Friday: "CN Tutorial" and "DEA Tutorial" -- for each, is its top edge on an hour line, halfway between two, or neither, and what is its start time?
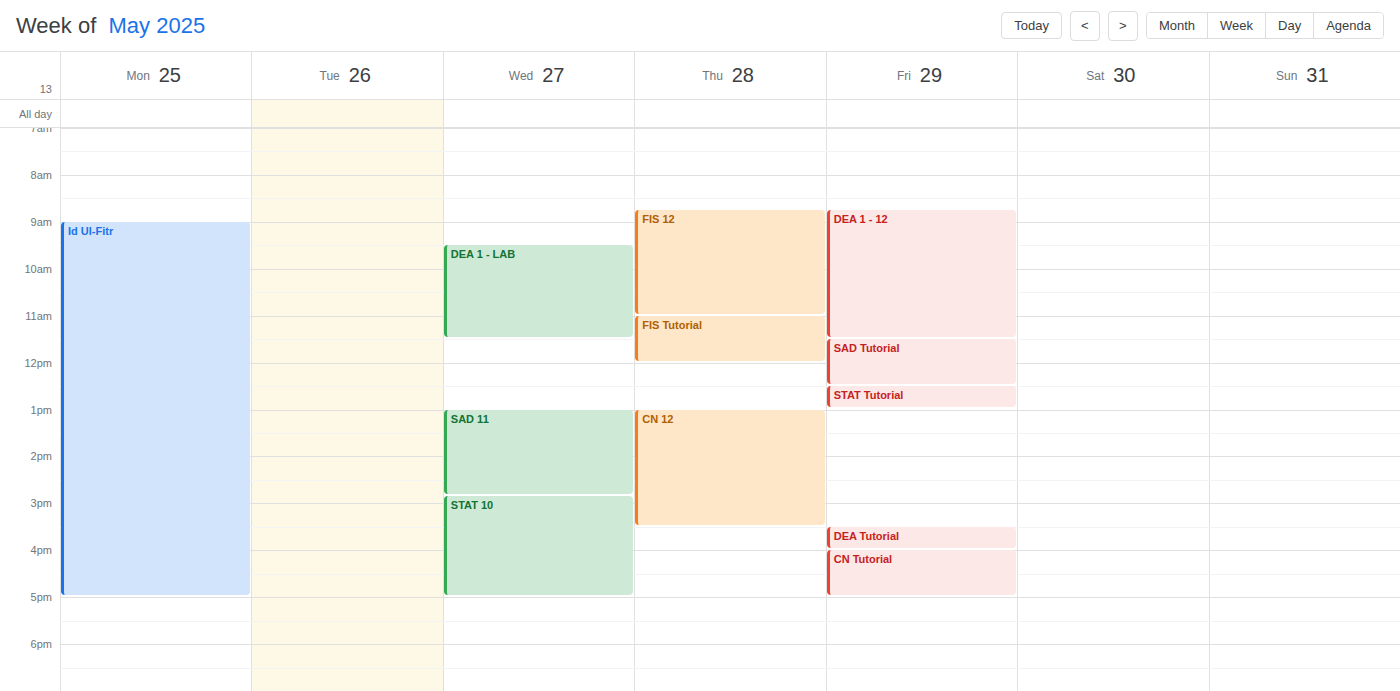
"CN Tutorial": 4:00 PM, exactly on the 4 PM line. "DEA Tutorial": 3:30 PM, halfway between the 3 PM and 4 PM lines.